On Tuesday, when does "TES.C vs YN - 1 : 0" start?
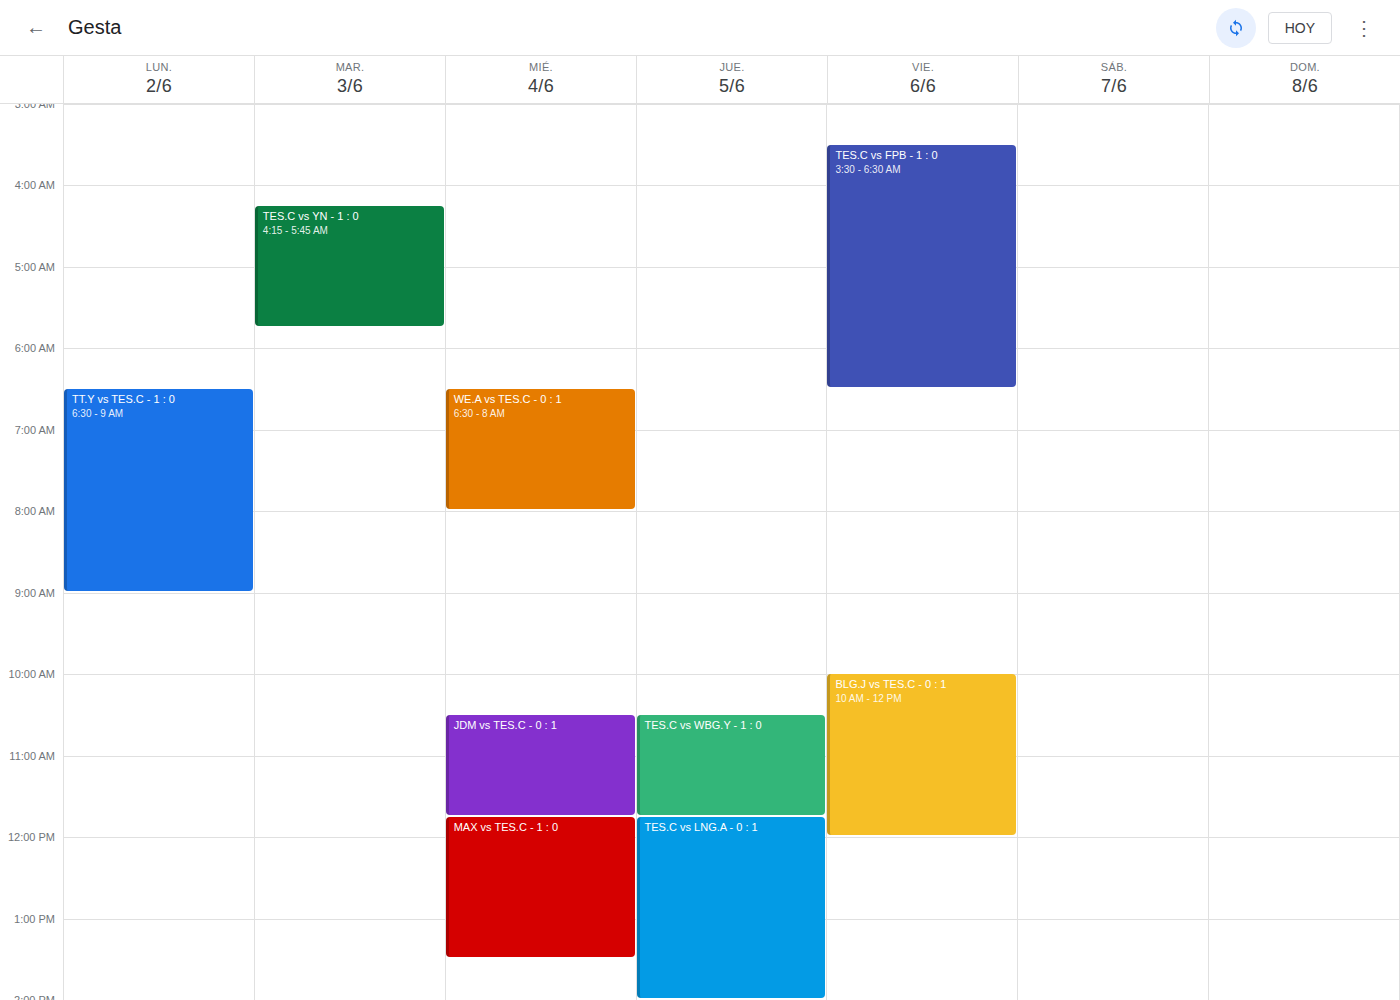
4:15 AM